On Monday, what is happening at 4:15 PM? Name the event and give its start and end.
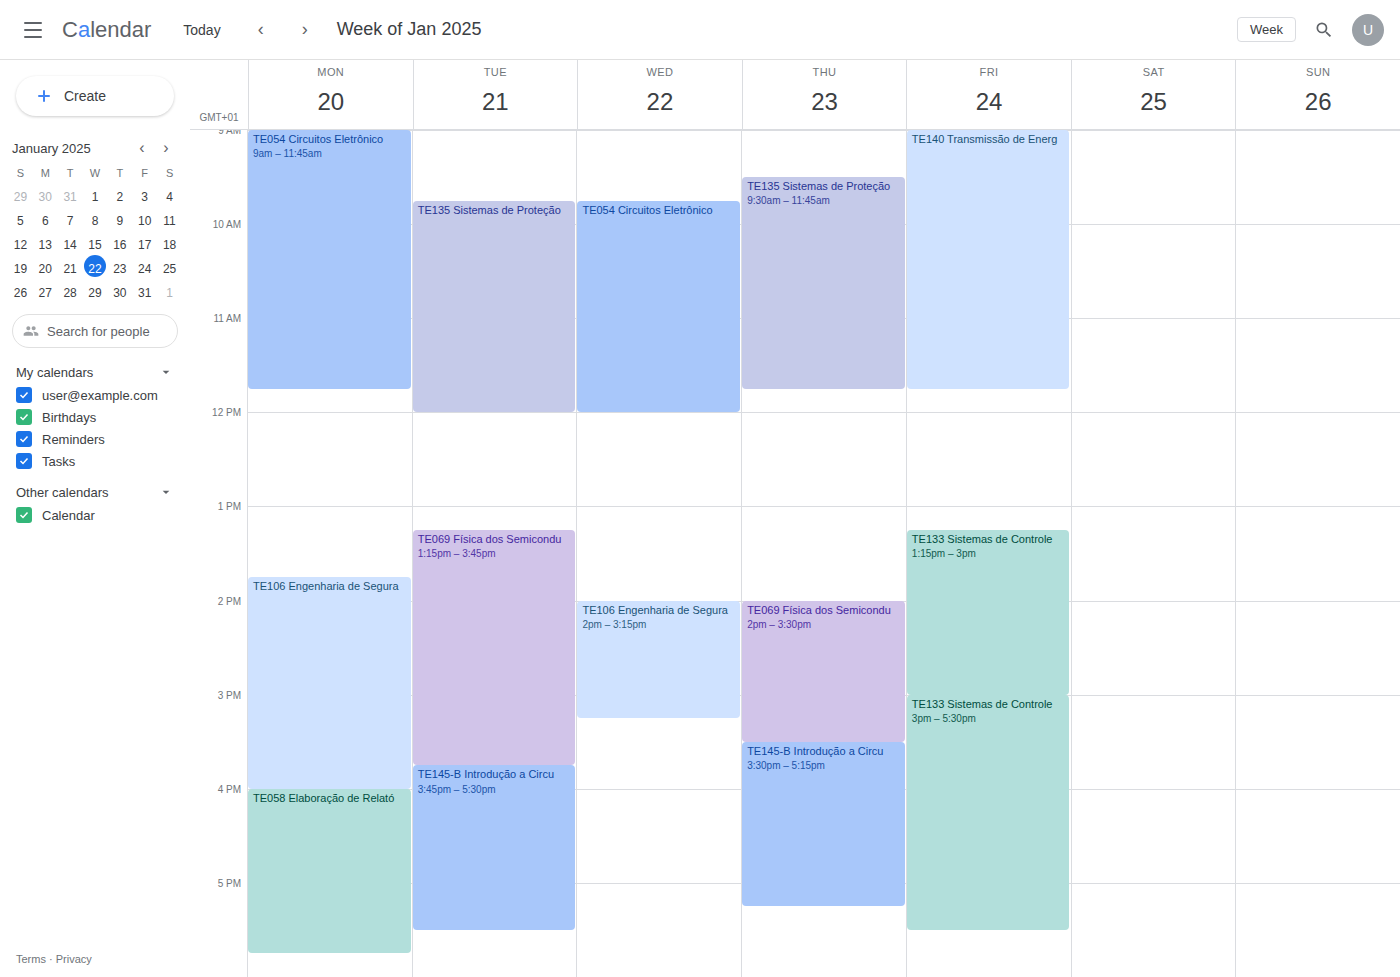
"TE058 Elaboração de Relató", 4:00 PM to 5:45 PM